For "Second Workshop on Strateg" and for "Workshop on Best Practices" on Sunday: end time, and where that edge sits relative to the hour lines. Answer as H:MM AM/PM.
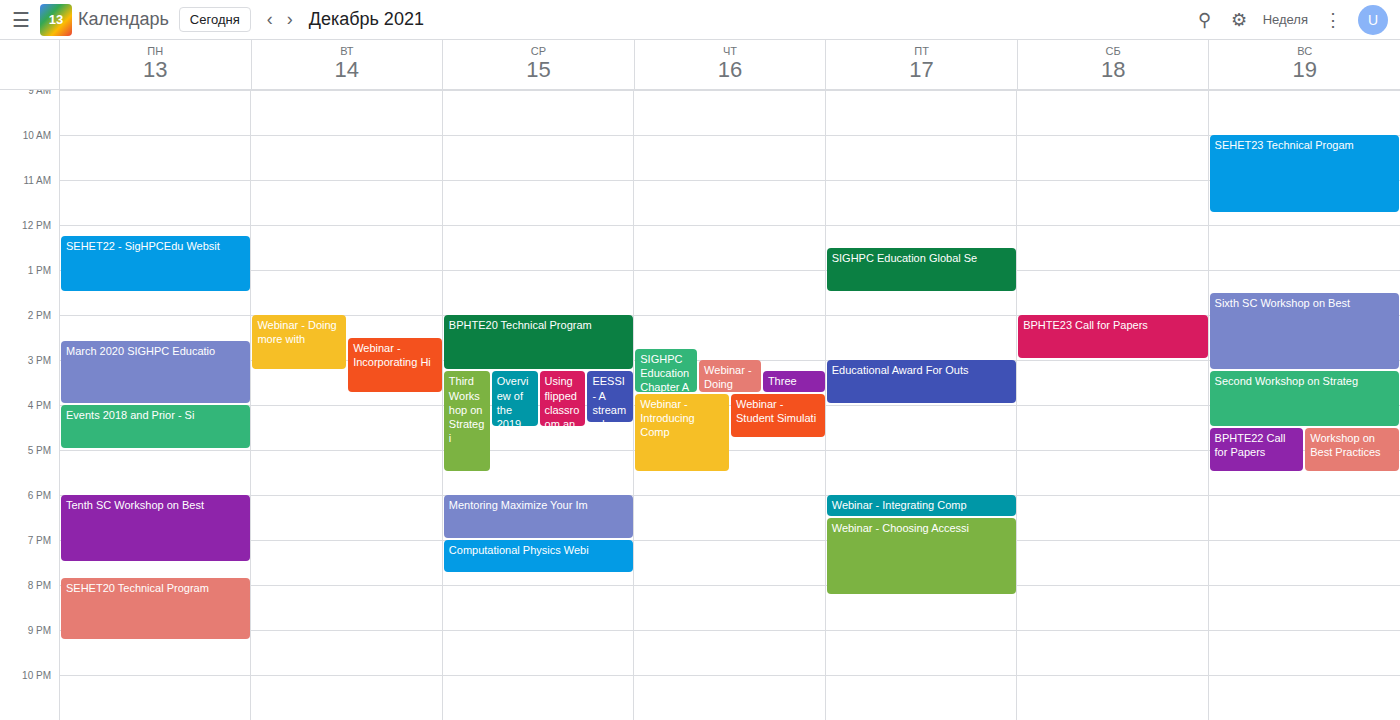
"Second Workshop on Strateg": 4:30 PM, halfway between the 4 PM and 5 PM lines. "Workshop on Best Practices": 5:30 PM, halfway between the 5 PM and 6 PM lines.